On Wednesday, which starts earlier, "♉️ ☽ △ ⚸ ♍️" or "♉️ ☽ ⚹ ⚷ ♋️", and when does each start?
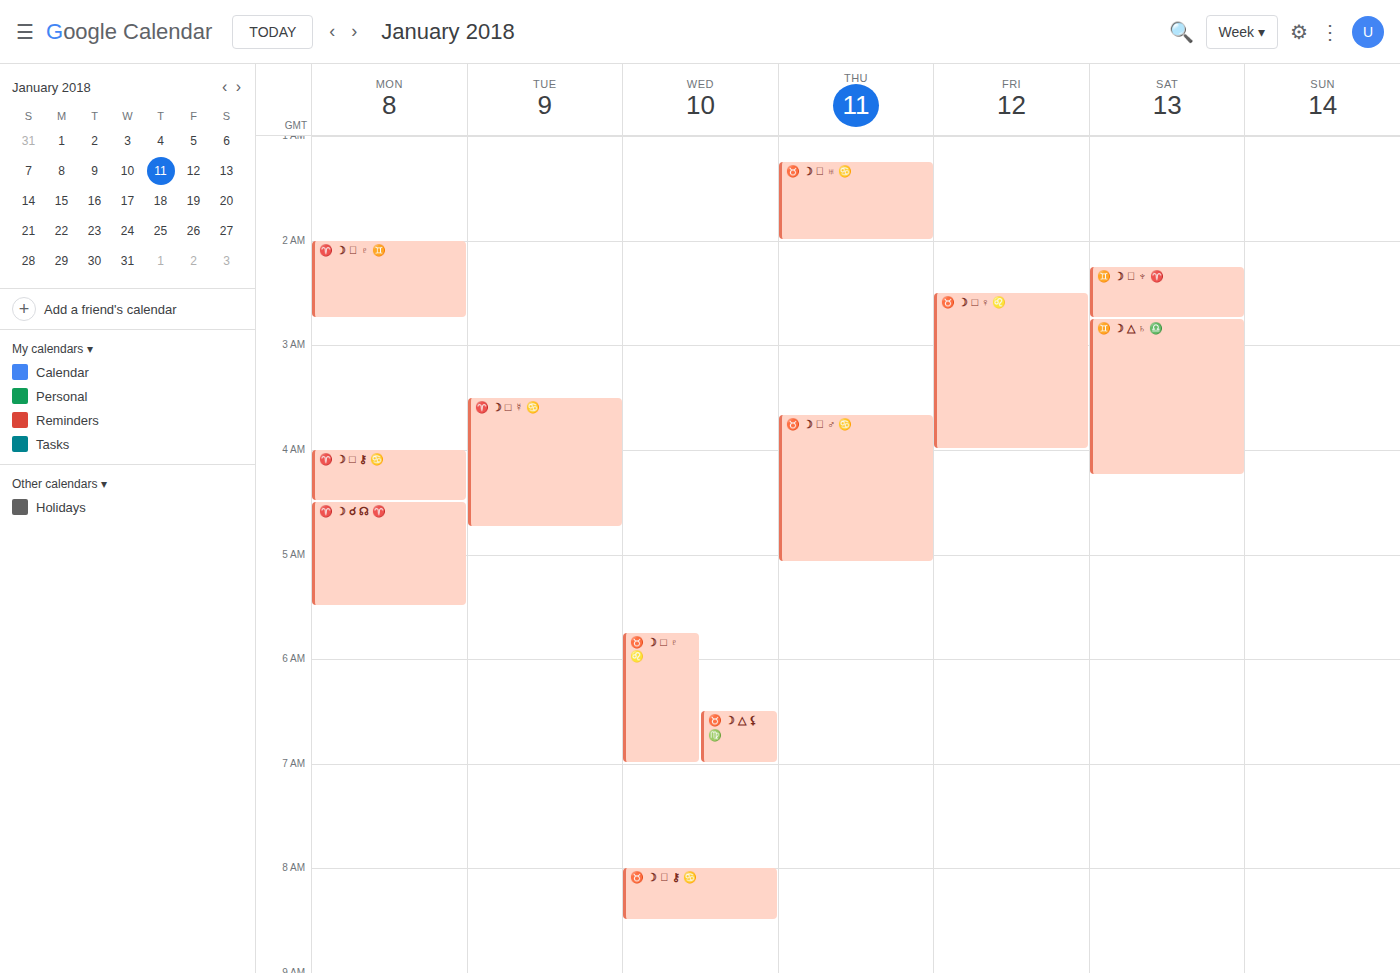
"♉️ ☽ △ ⚸ ♍️" 6:30 AM; "♉️ ☽ ⚹ ⚷ ♋️" 8:00 AM.